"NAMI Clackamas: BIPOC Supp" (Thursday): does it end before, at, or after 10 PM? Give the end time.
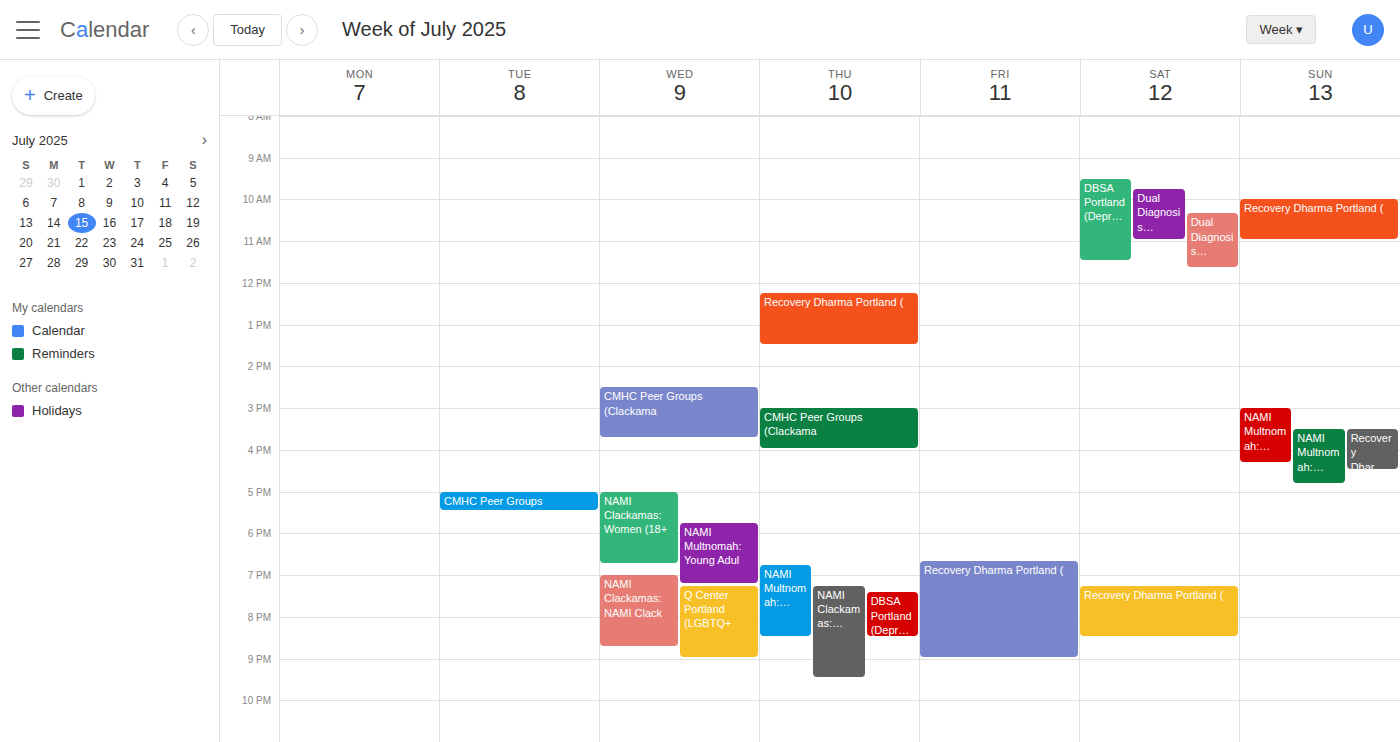
9:30 PM -- before 10 PM, 30 minutes above the 10 PM line.